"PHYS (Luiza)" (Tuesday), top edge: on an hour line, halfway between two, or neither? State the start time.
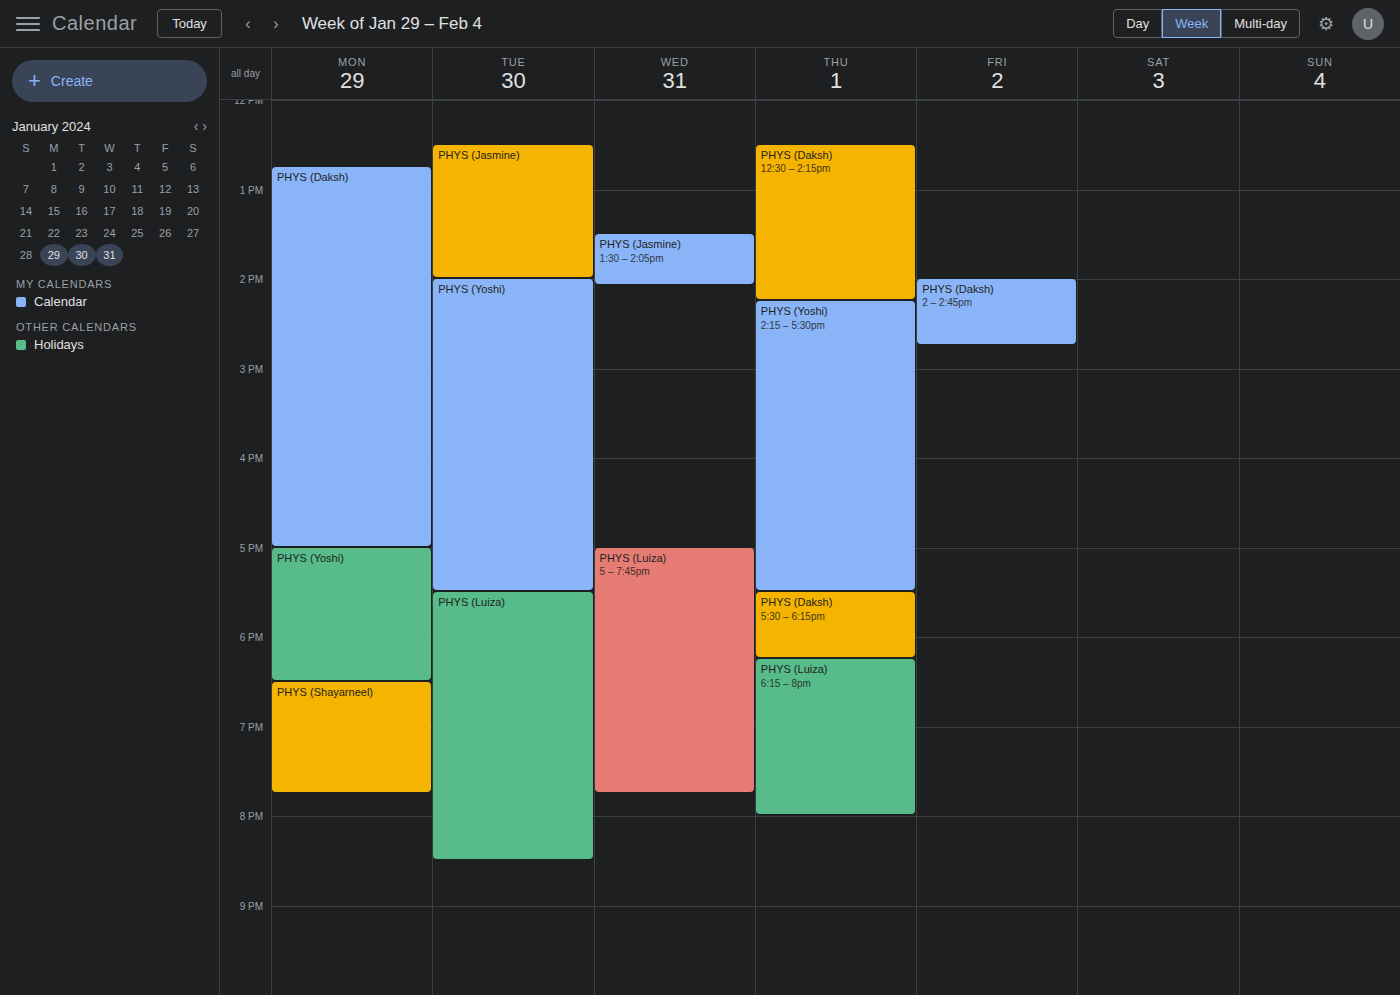
5:30 PM -- halfway between the 5 PM and 6 PM lines.